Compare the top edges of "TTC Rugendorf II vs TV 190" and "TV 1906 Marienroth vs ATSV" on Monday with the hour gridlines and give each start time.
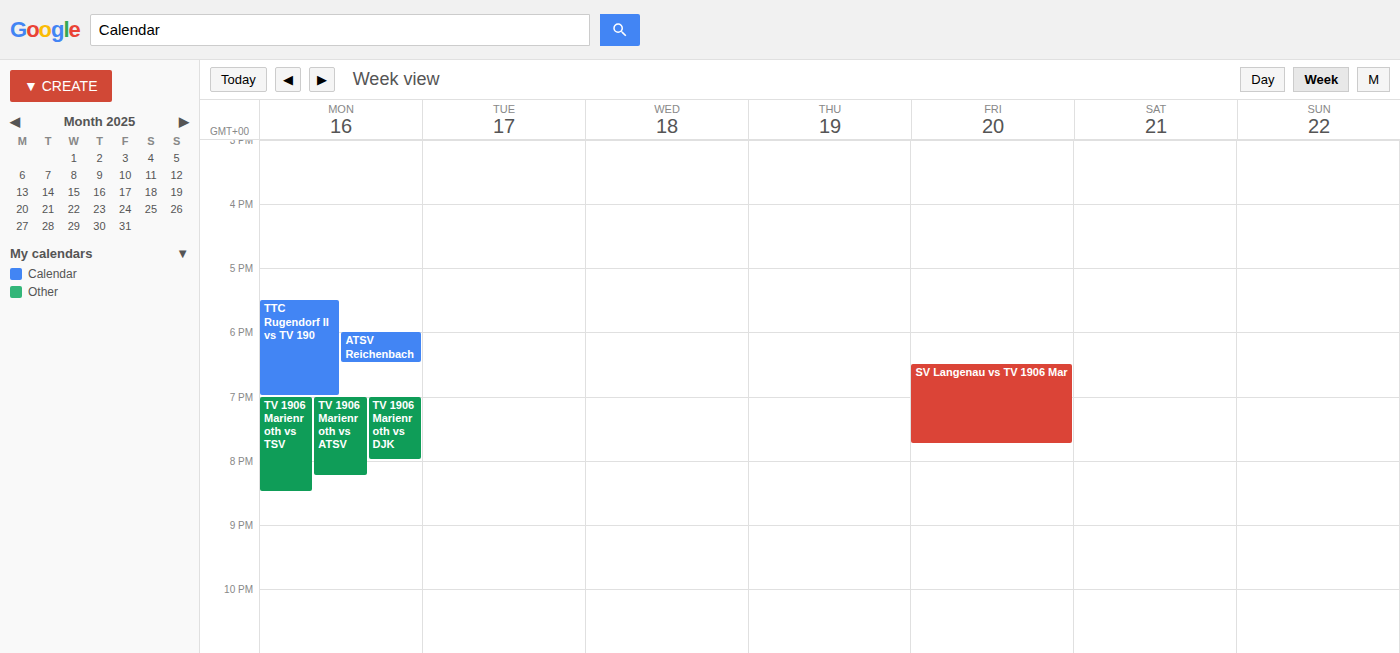
"TTC Rugendorf II vs TV 190": 5:30 PM, halfway between the 5 PM and 6 PM lines. "TV 1906 Marienroth vs ATSV": 7:00 PM, exactly on the 7 PM line.